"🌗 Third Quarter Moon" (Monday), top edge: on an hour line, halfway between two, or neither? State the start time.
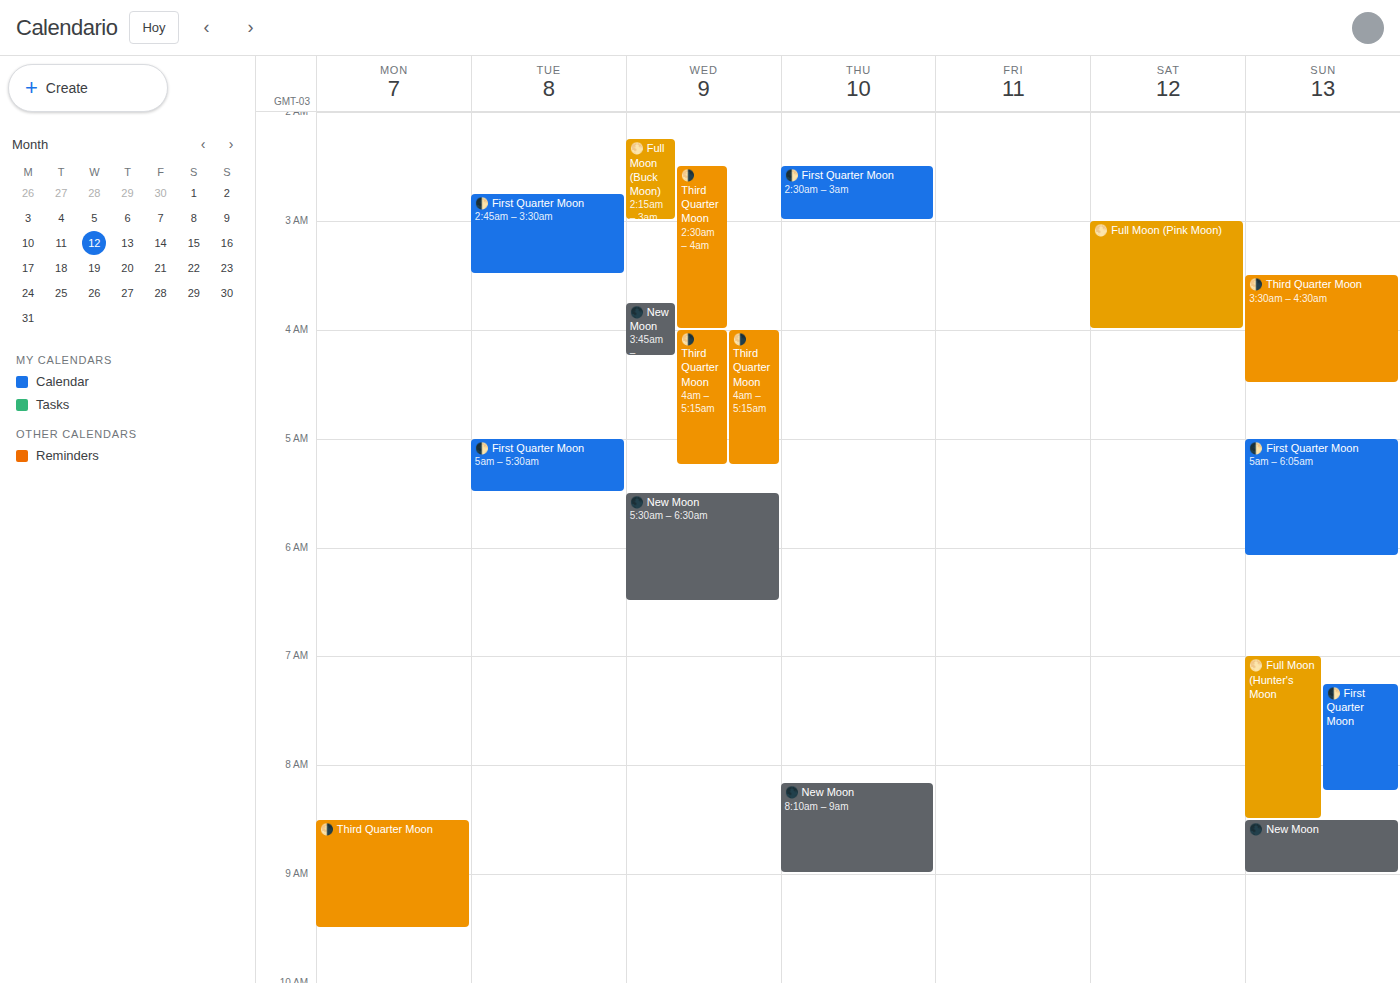
08:30 -- halfway between the 08:00 and 09:00 lines.